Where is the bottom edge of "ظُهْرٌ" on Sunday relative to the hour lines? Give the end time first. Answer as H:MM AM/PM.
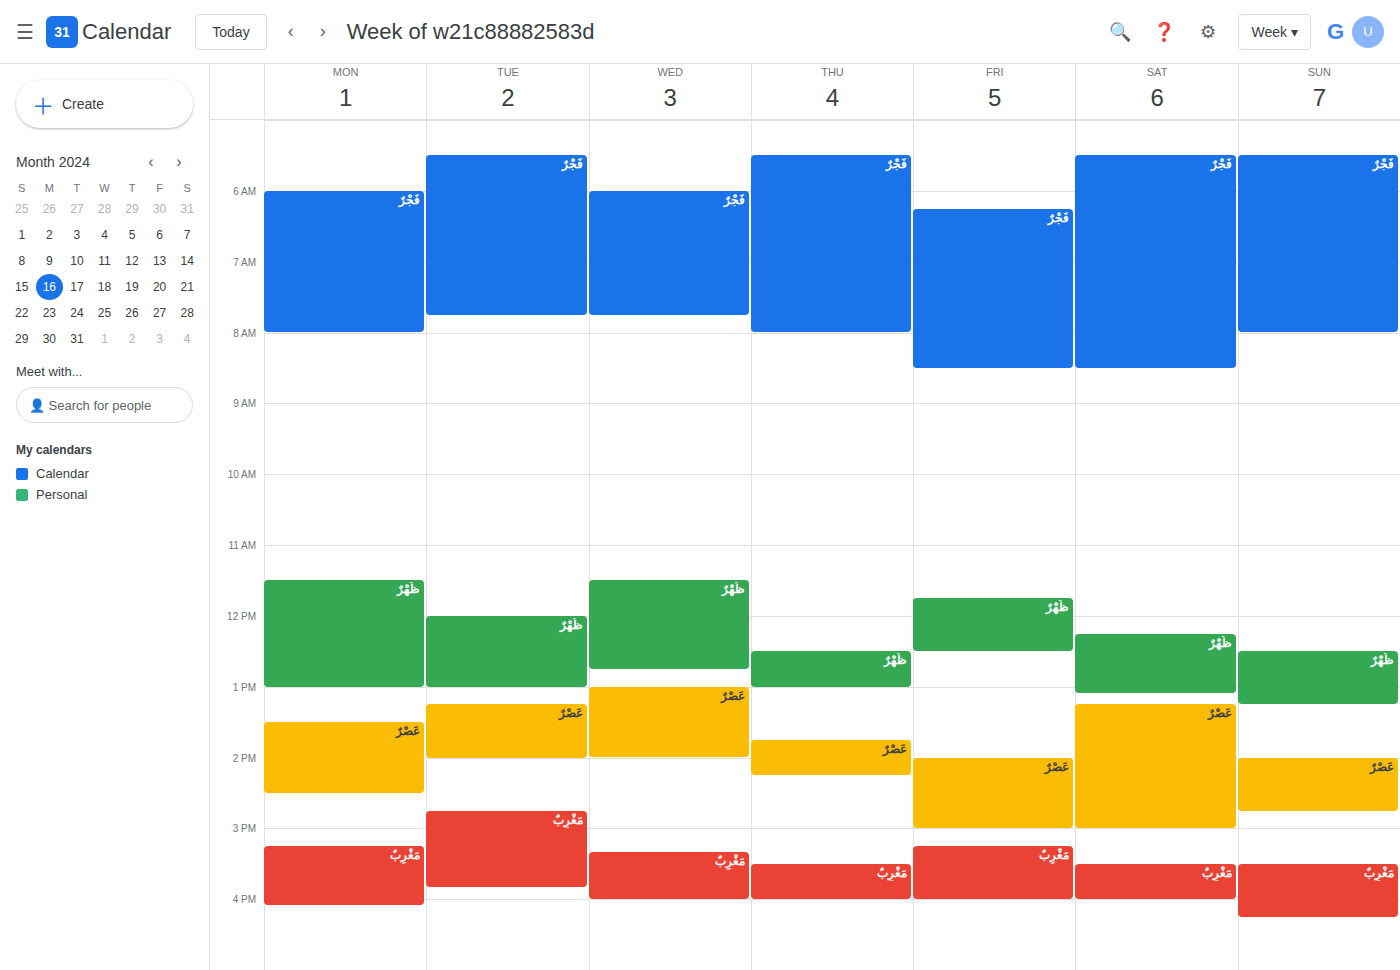
1:15 PM -- neither: a quarter of the way from the 1 PM line to the 2 PM line.